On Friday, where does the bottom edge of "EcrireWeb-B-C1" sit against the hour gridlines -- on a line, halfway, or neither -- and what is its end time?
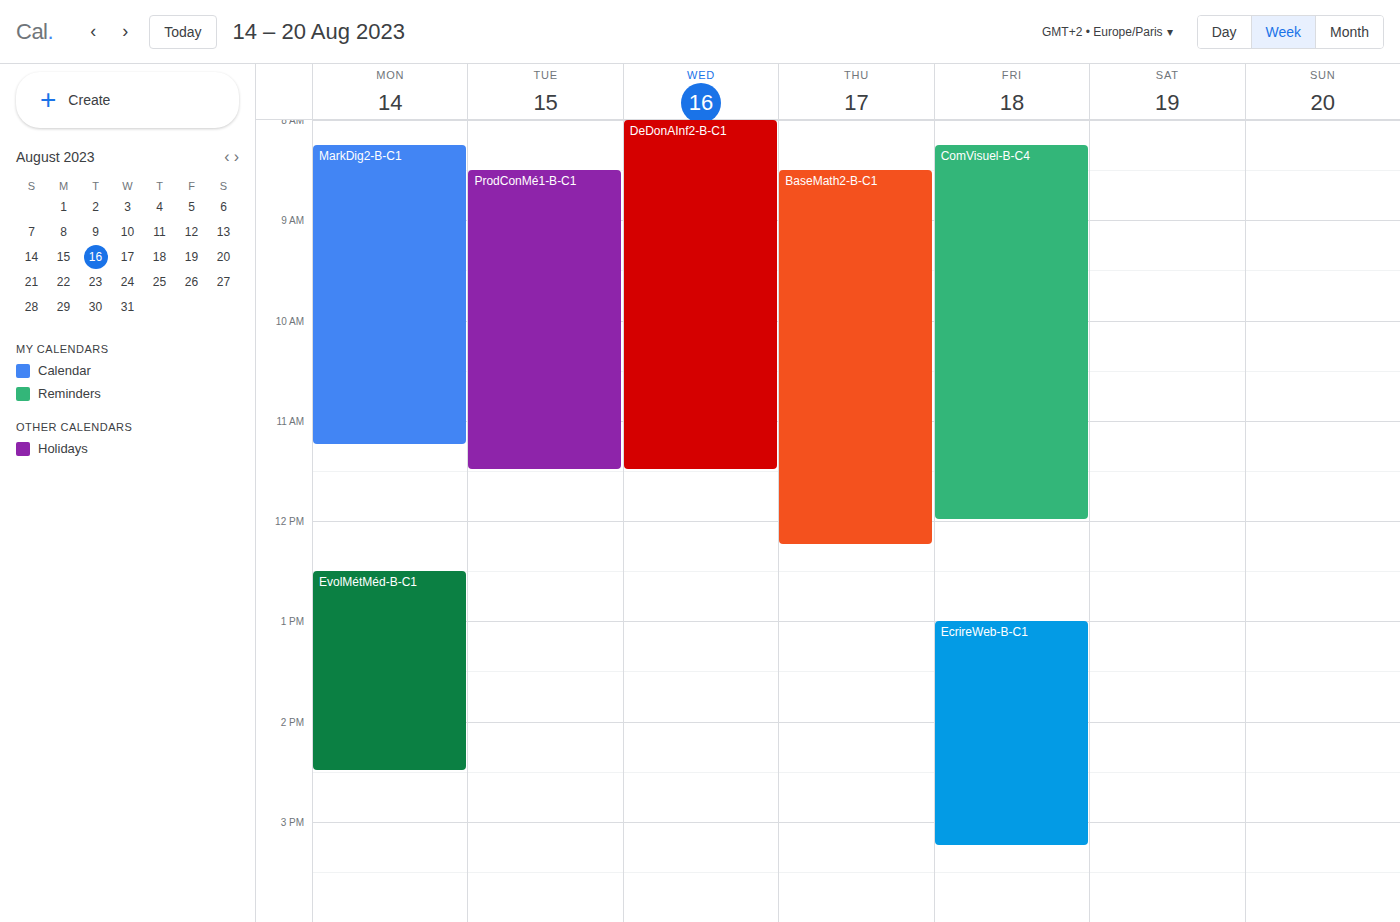
3:15 PM -- neither: a quarter of the way from the 3 PM line to the 4 PM line.